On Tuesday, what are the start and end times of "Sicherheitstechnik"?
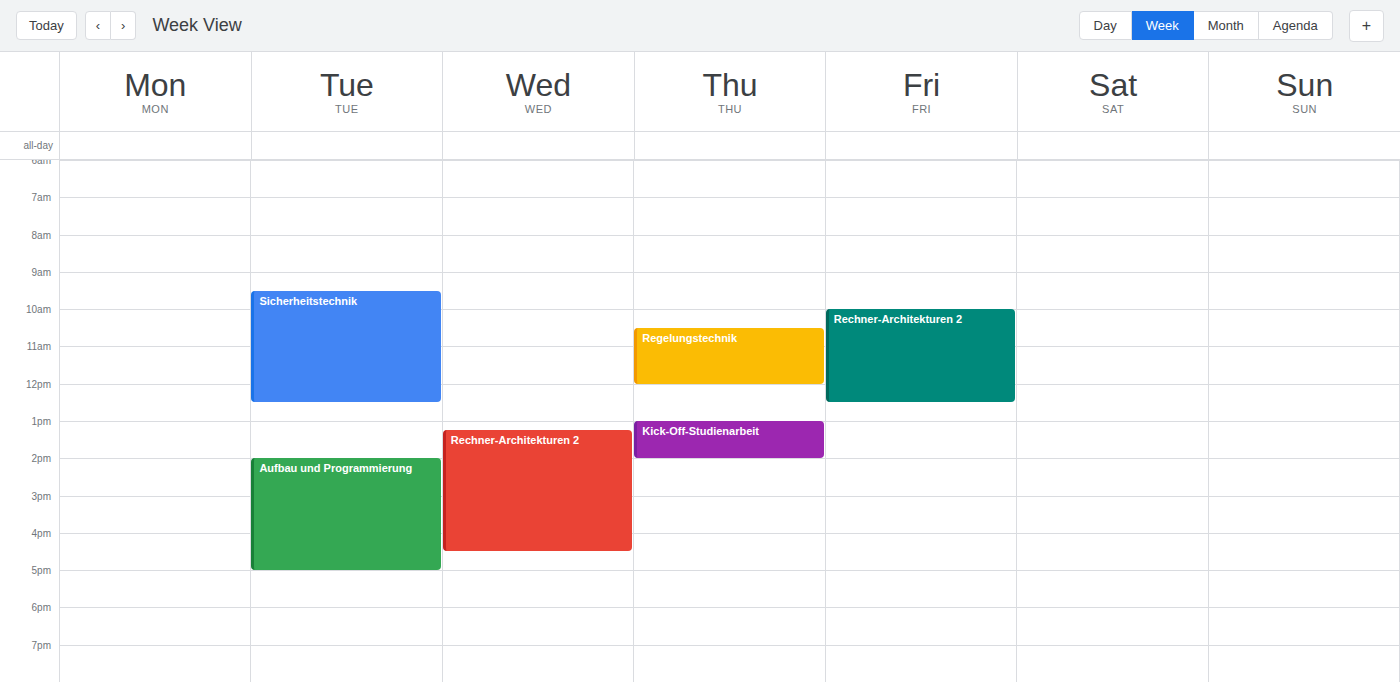
09:30 to 12:30